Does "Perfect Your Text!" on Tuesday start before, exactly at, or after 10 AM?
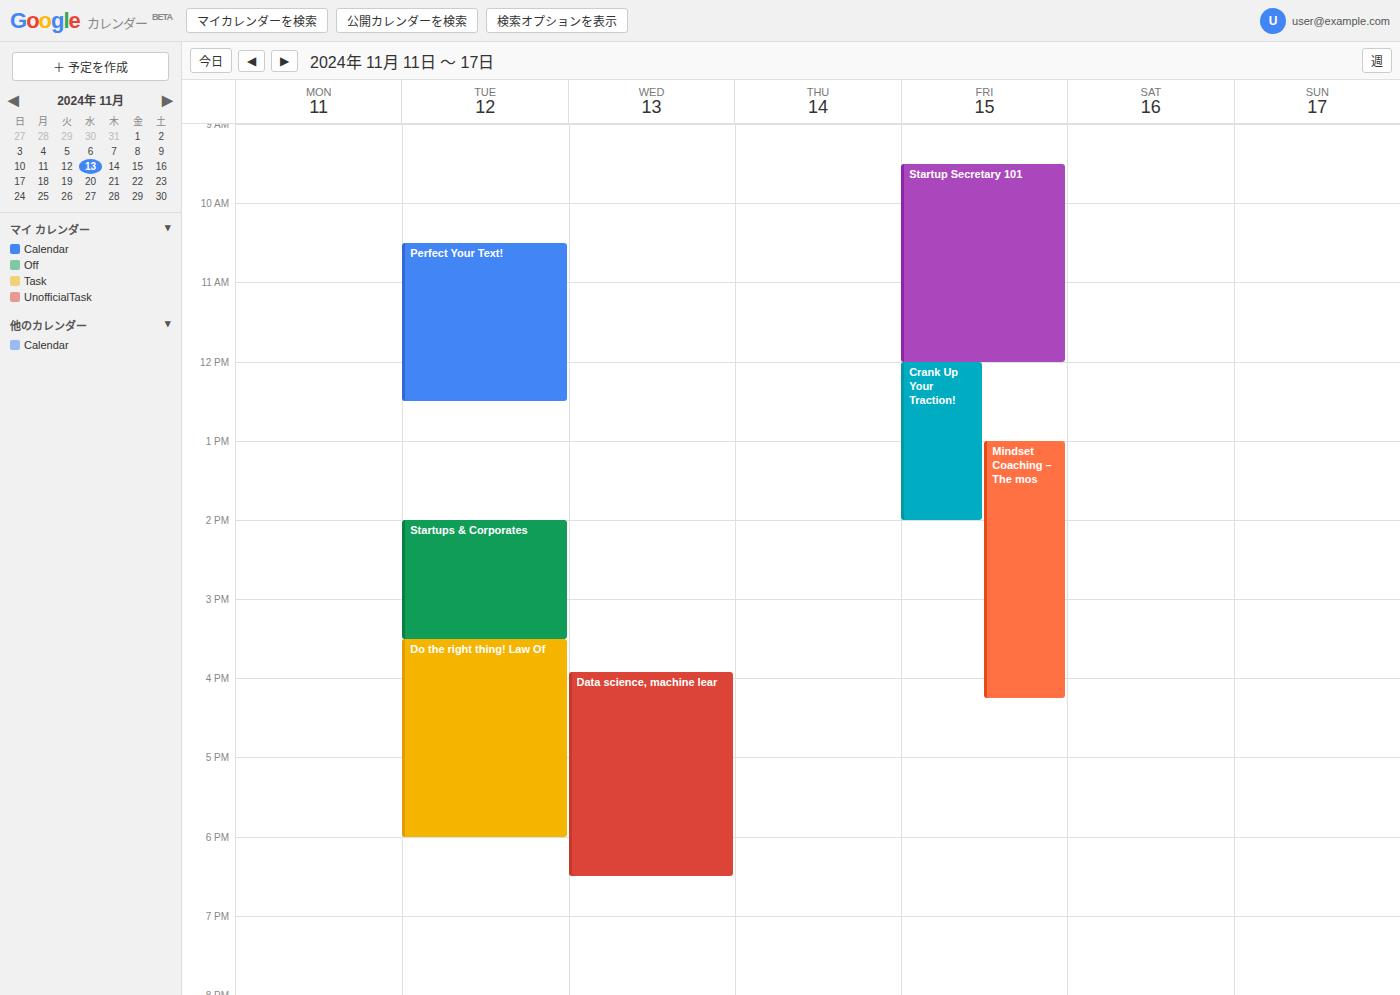
10:30 AM -- after 10 AM, 30 minutes below the 10 AM line.